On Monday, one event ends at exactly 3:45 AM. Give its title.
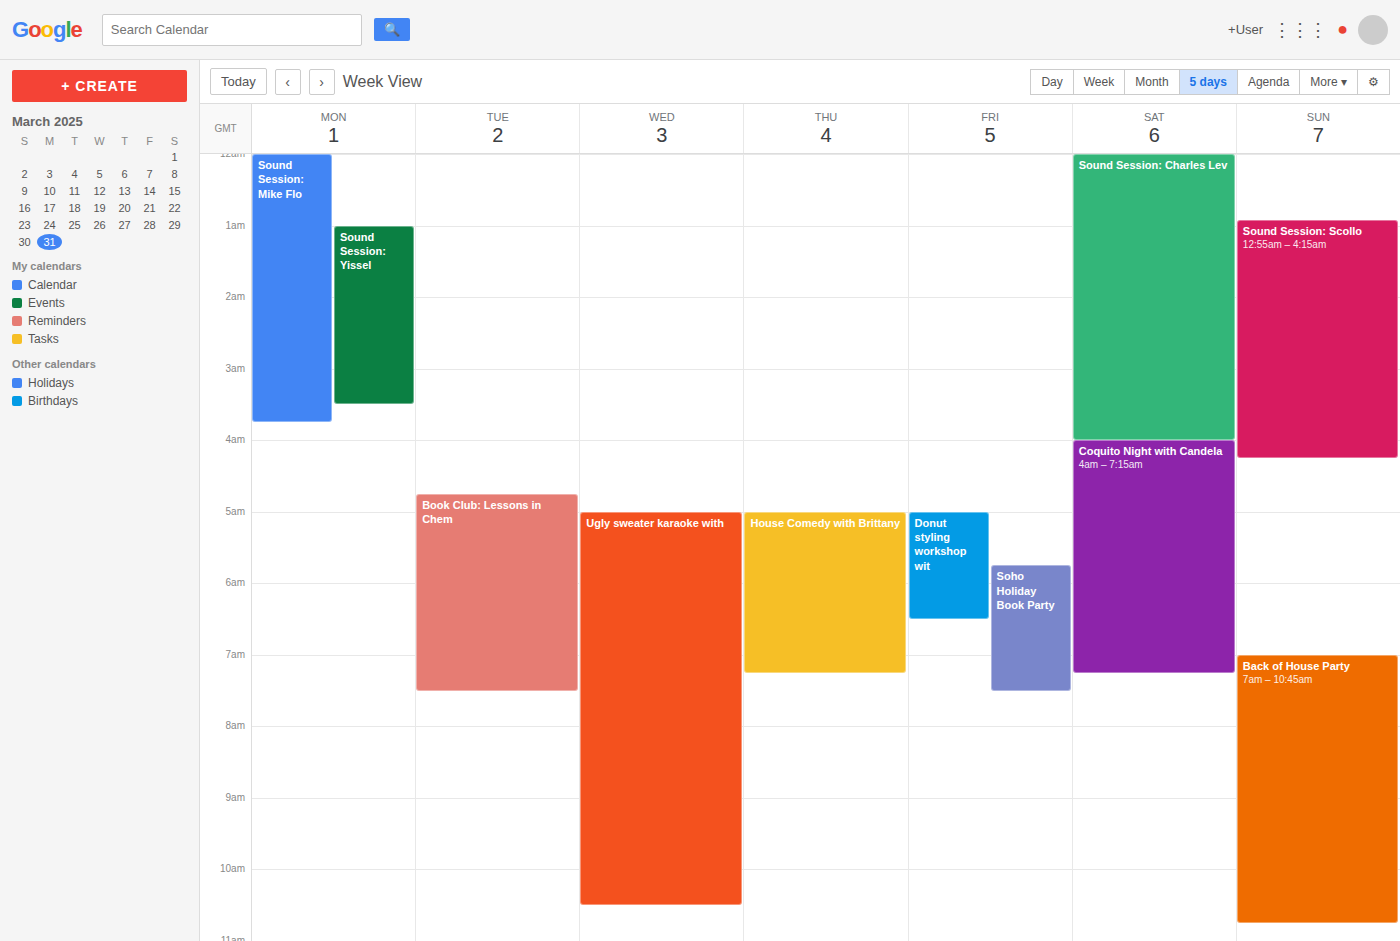
"Sound Session: Mike Flo"